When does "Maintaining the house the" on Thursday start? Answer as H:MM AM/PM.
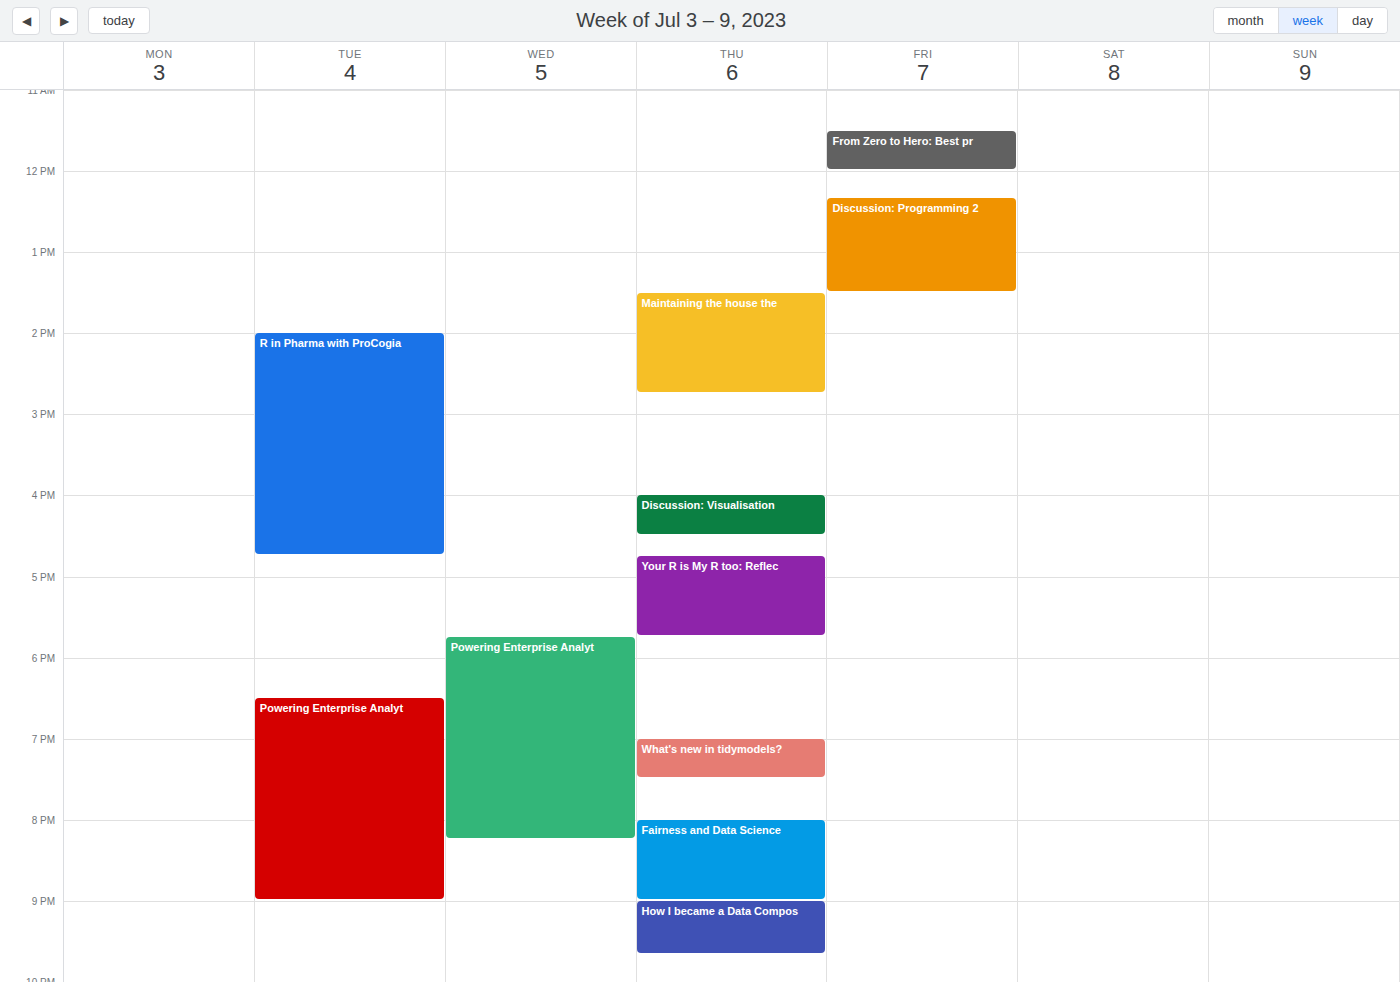
1:30 PM